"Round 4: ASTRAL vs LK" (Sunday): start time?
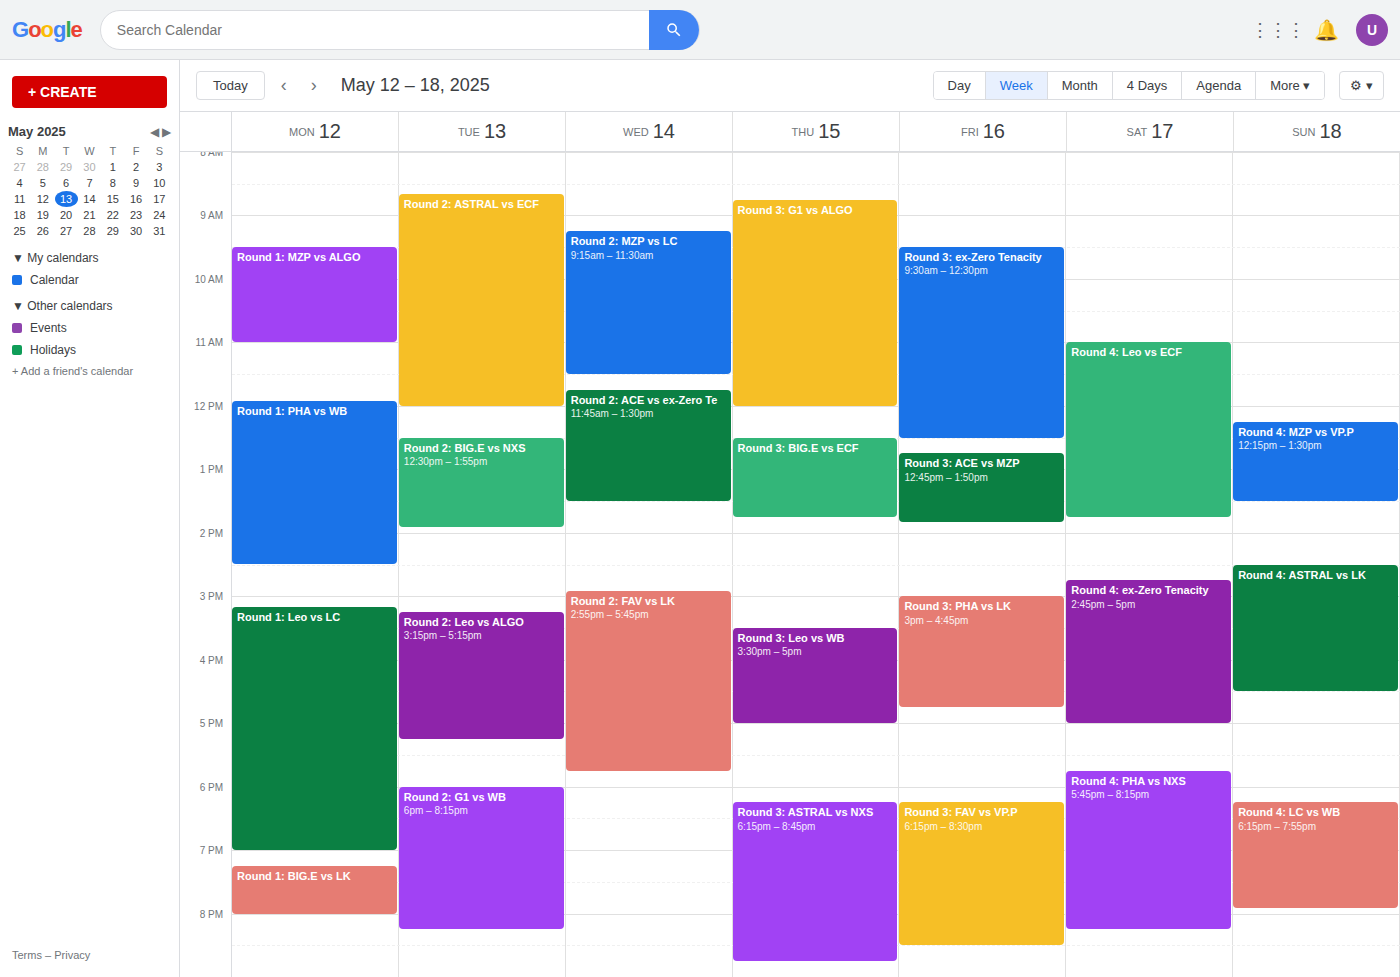
14:30